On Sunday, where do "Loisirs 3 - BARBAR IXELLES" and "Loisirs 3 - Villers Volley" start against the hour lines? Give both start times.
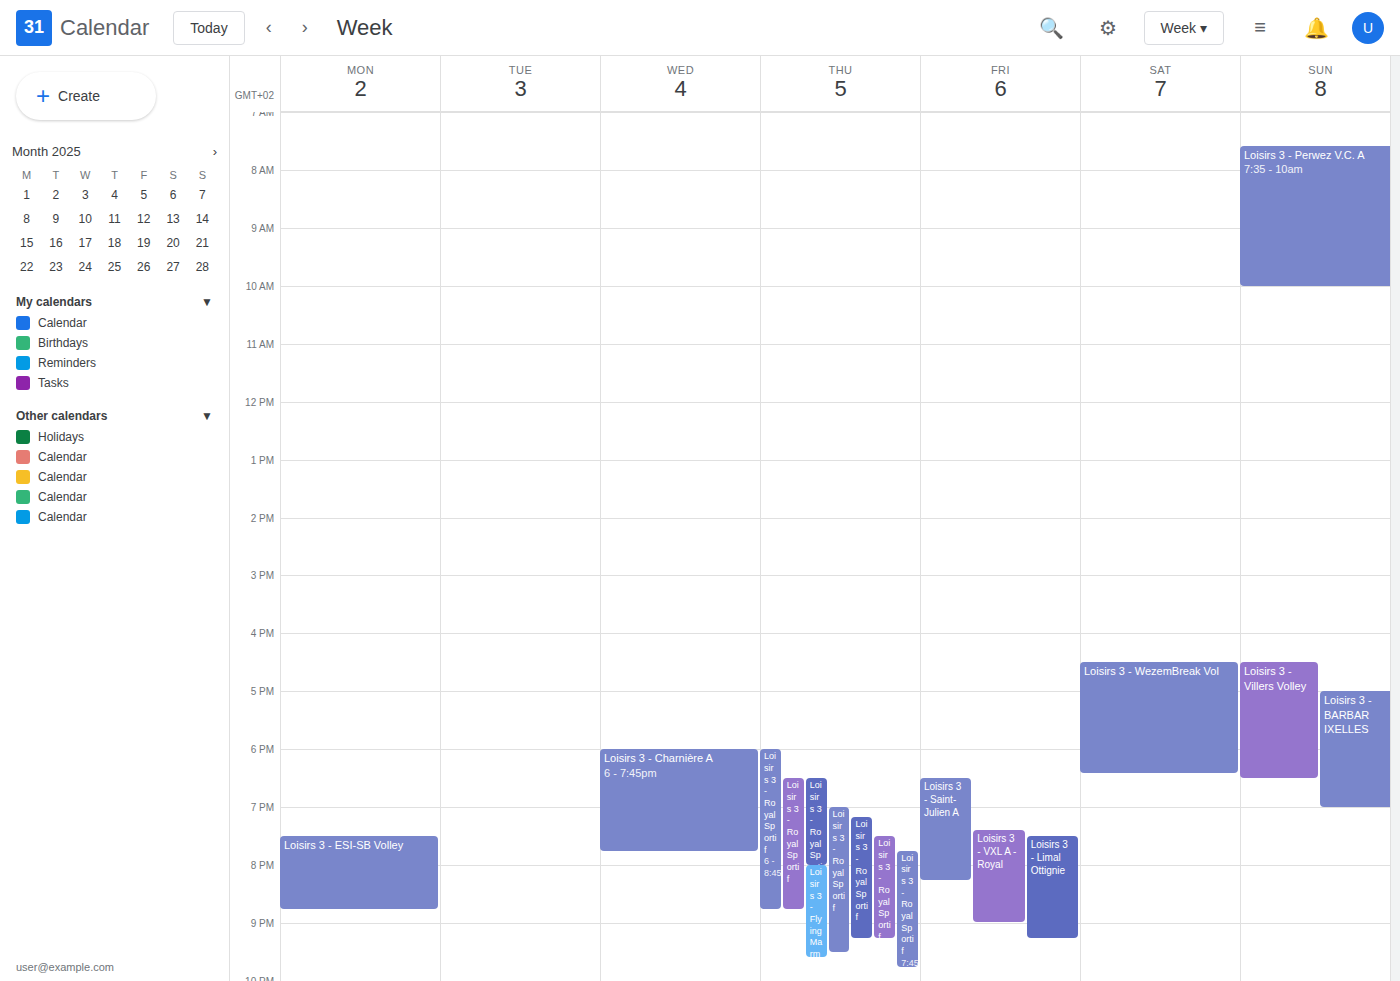
"Loisirs 3 - BARBAR IXELLES": 5:00 PM, exactly on the 5 PM line. "Loisirs 3 - Villers Volley": 4:30 PM, halfway between the 4 PM and 5 PM lines.